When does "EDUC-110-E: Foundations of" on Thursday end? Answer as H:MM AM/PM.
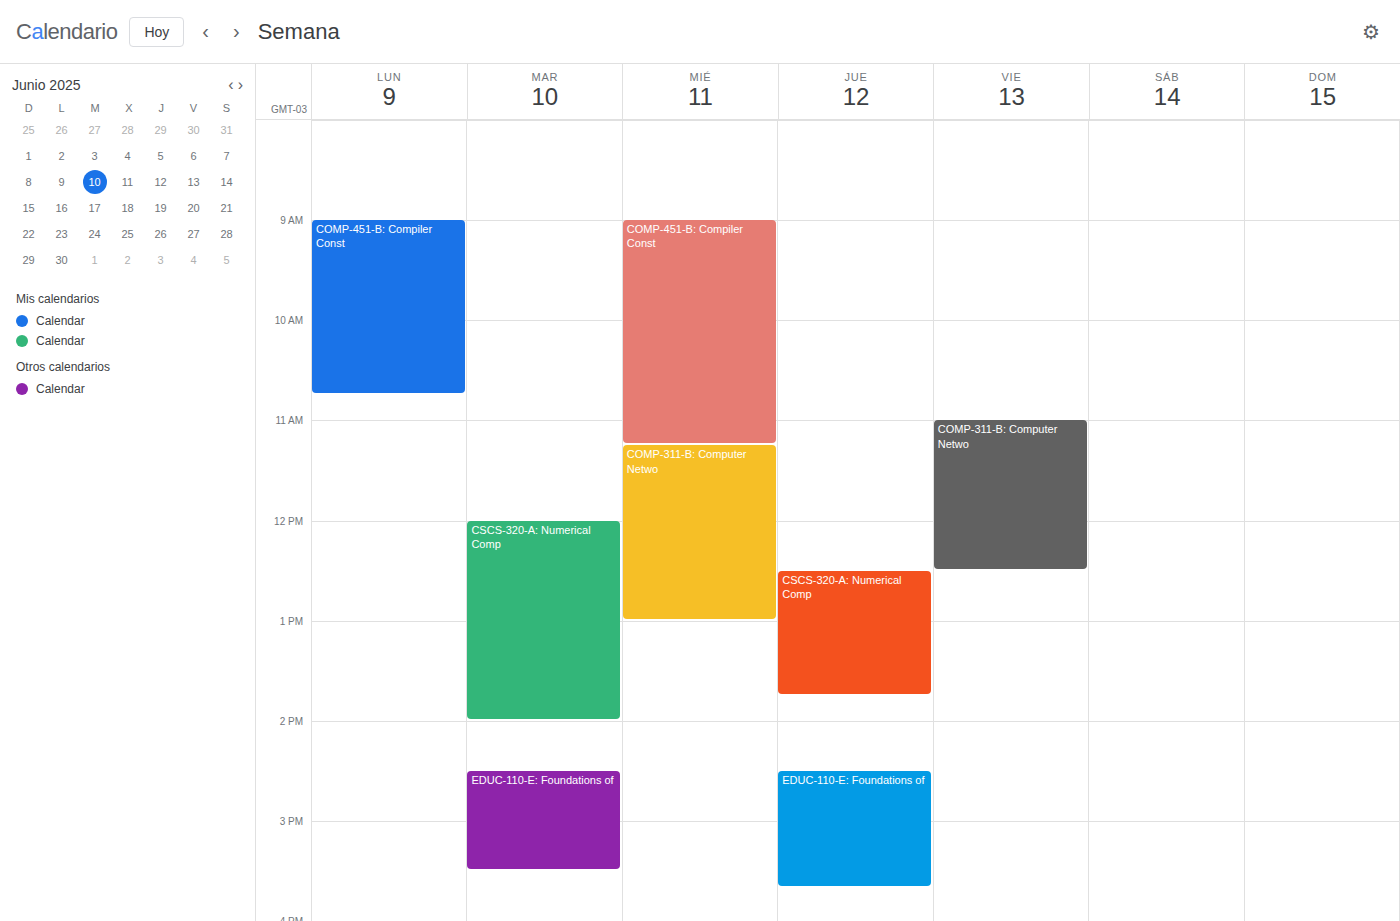
3:40 PM